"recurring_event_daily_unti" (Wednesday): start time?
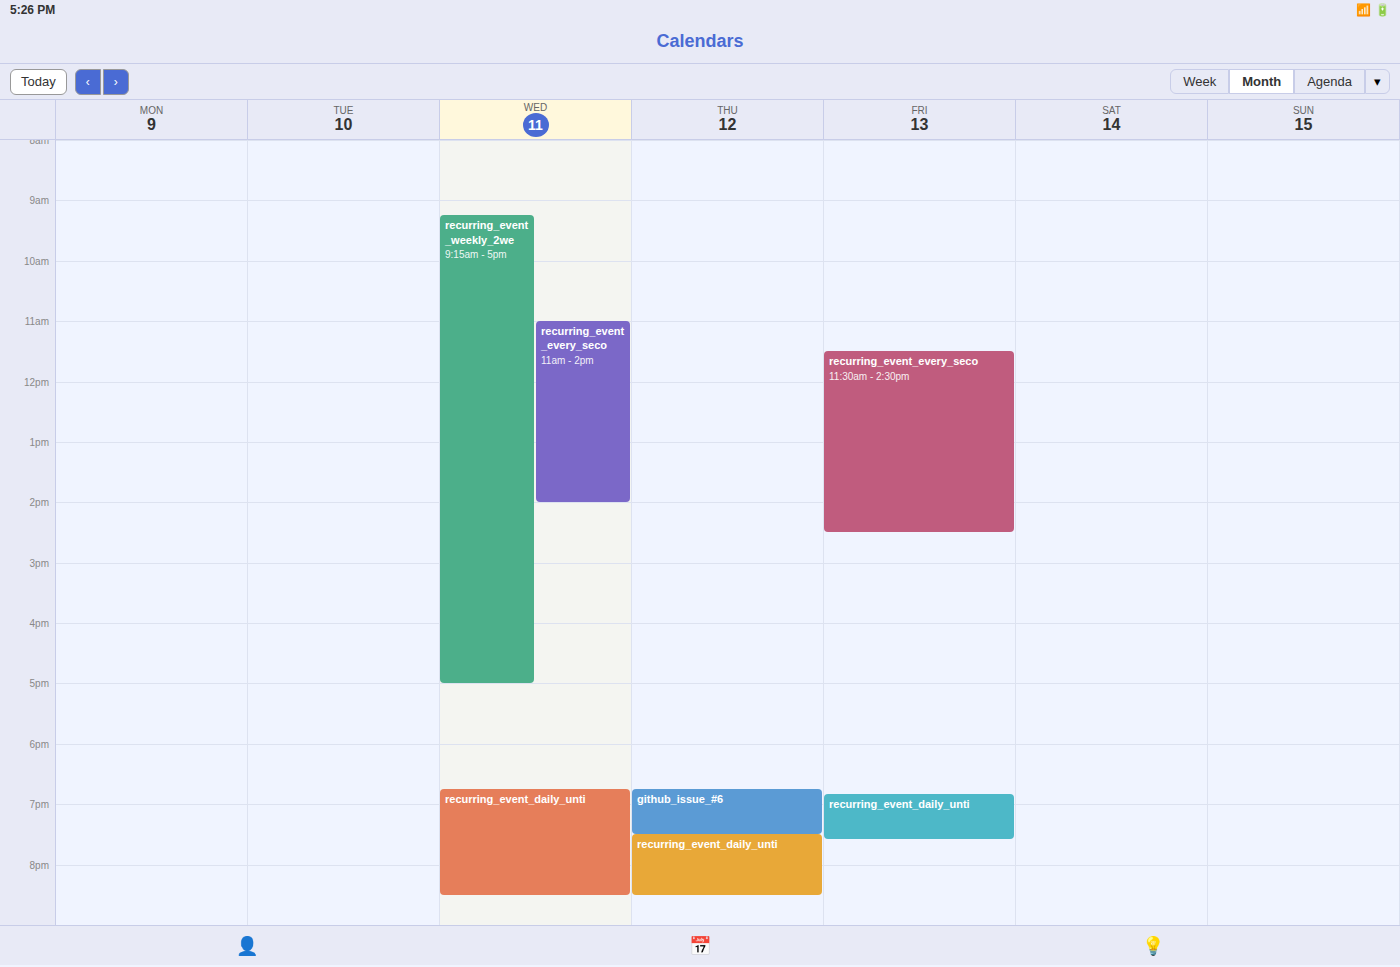
6:45 PM